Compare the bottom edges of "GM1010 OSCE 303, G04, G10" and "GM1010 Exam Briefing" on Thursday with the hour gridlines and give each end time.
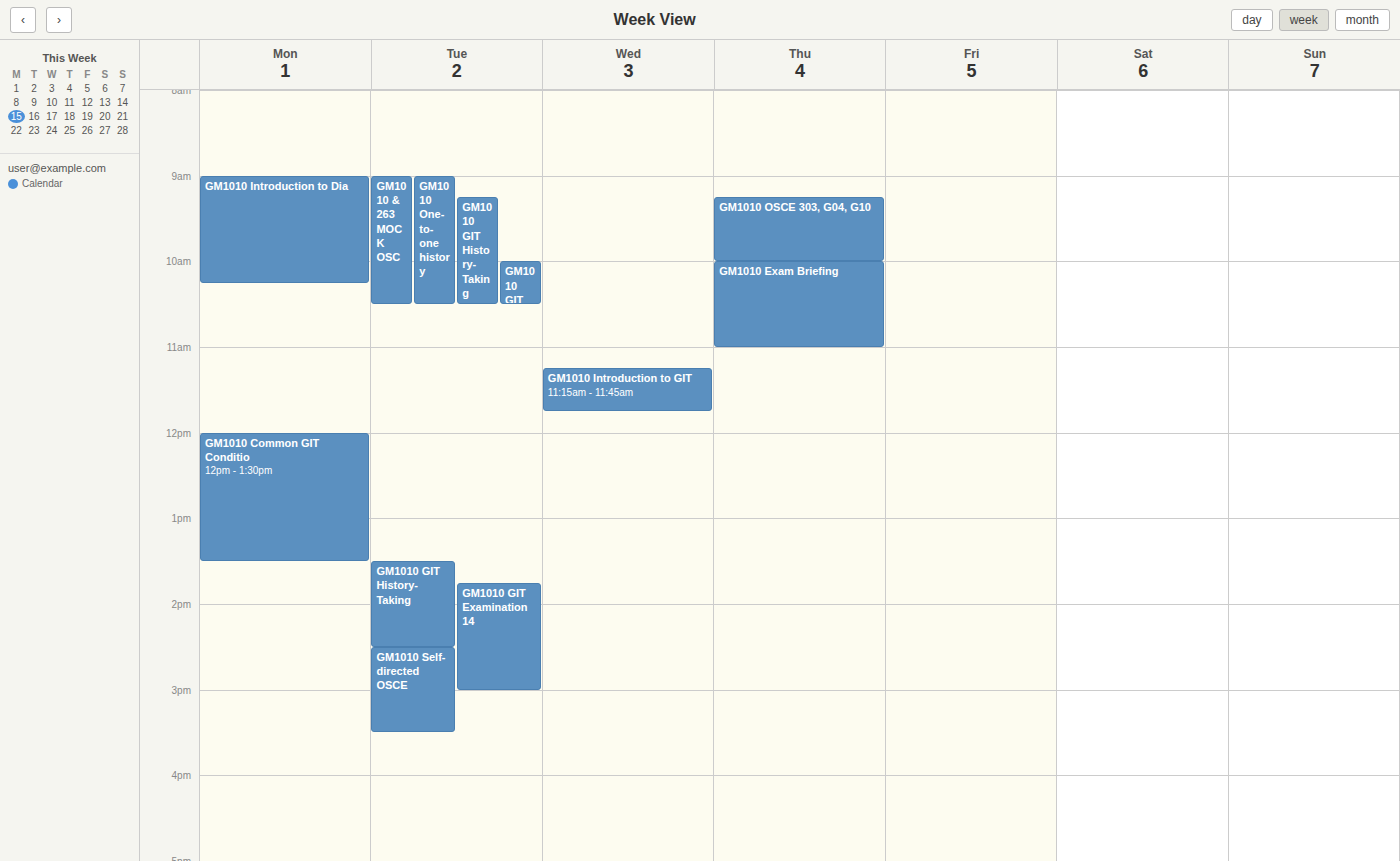
"GM1010 OSCE 303, G04, G10": 10:00 AM, exactly on the 10 AM line. "GM1010 Exam Briefing": 11:00 AM, exactly on the 11 AM line.